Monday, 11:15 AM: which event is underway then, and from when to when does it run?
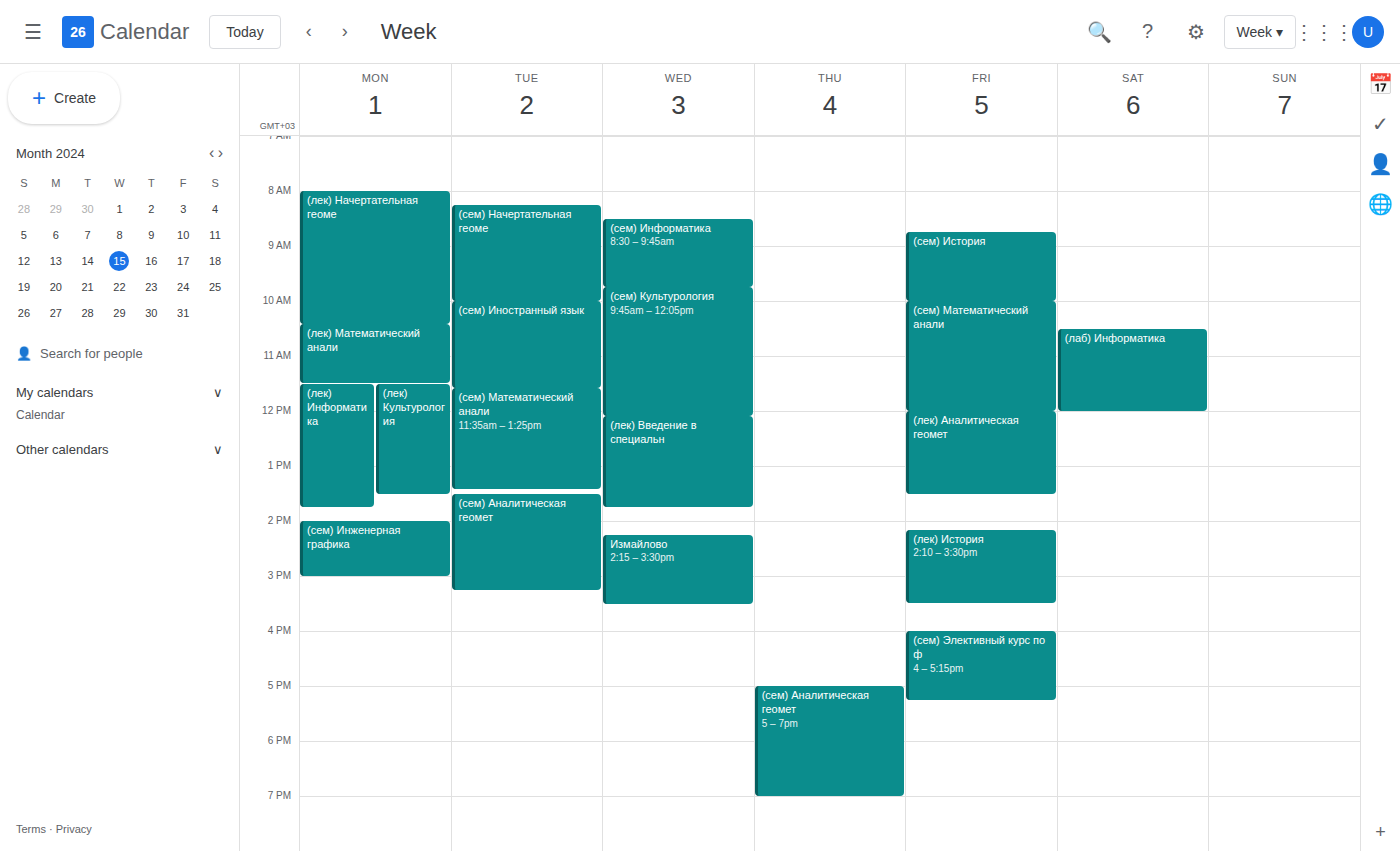
"(лек) Математический анали", 10:25 AM to 11:30 AM